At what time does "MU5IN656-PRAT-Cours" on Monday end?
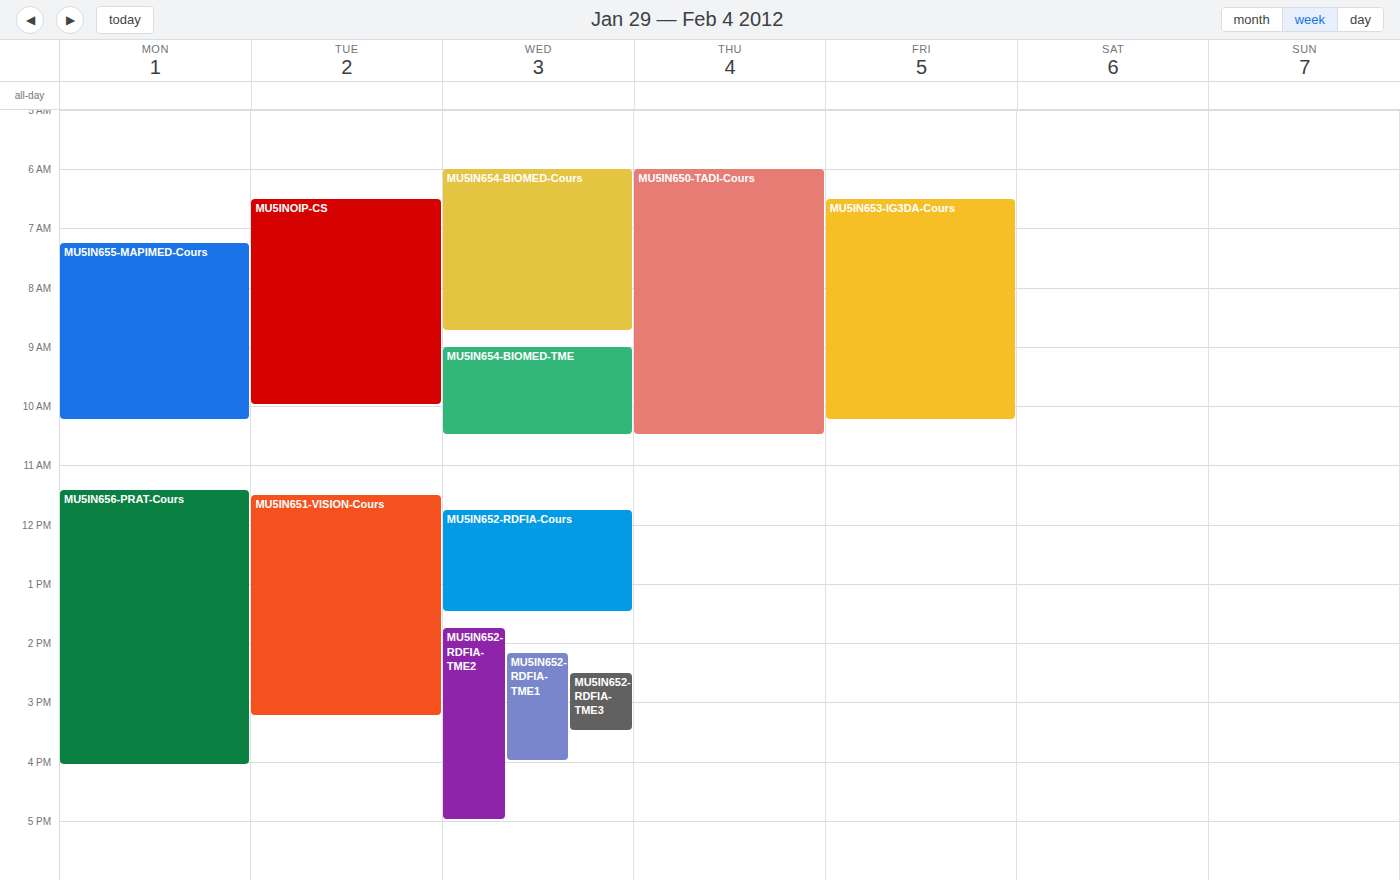
4:05 PM